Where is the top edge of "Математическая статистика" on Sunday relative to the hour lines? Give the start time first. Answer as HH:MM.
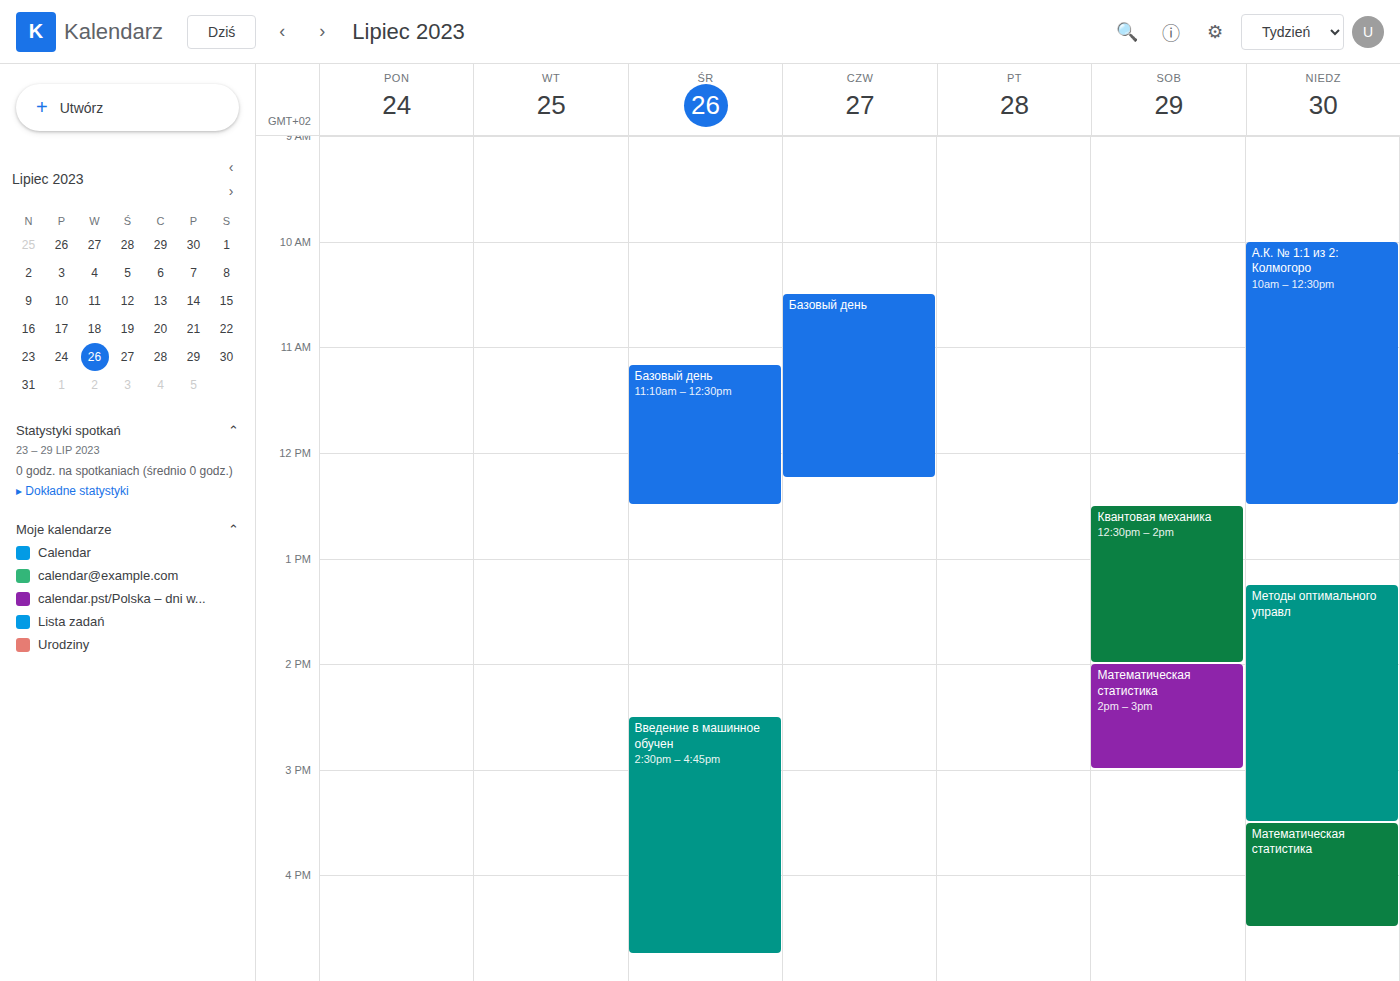
15:30 -- halfway between the 15:00 and 16:00 lines.